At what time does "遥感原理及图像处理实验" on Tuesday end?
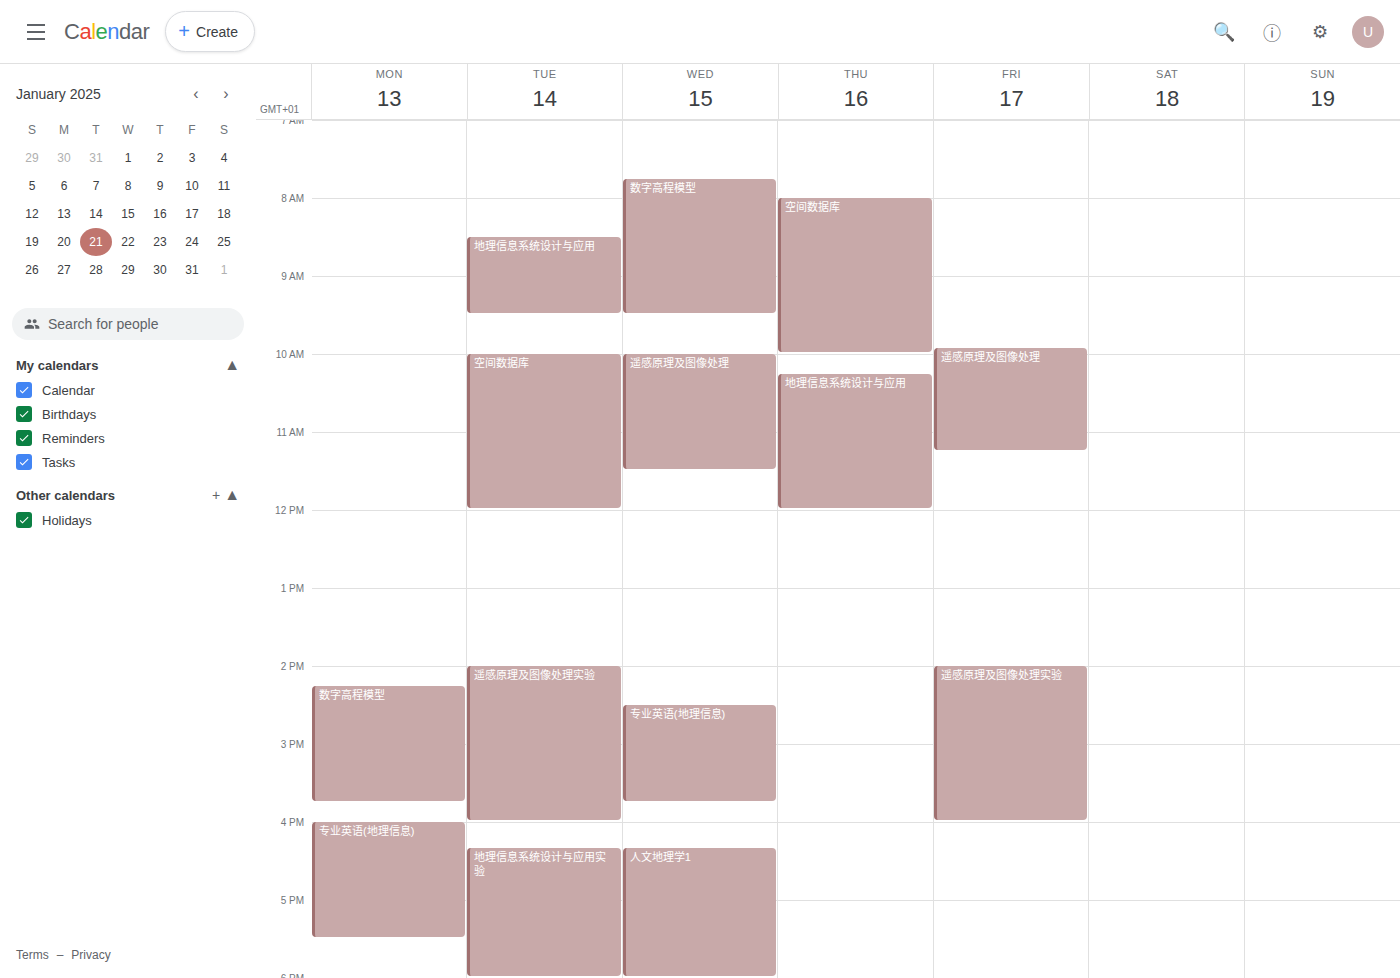
16:00